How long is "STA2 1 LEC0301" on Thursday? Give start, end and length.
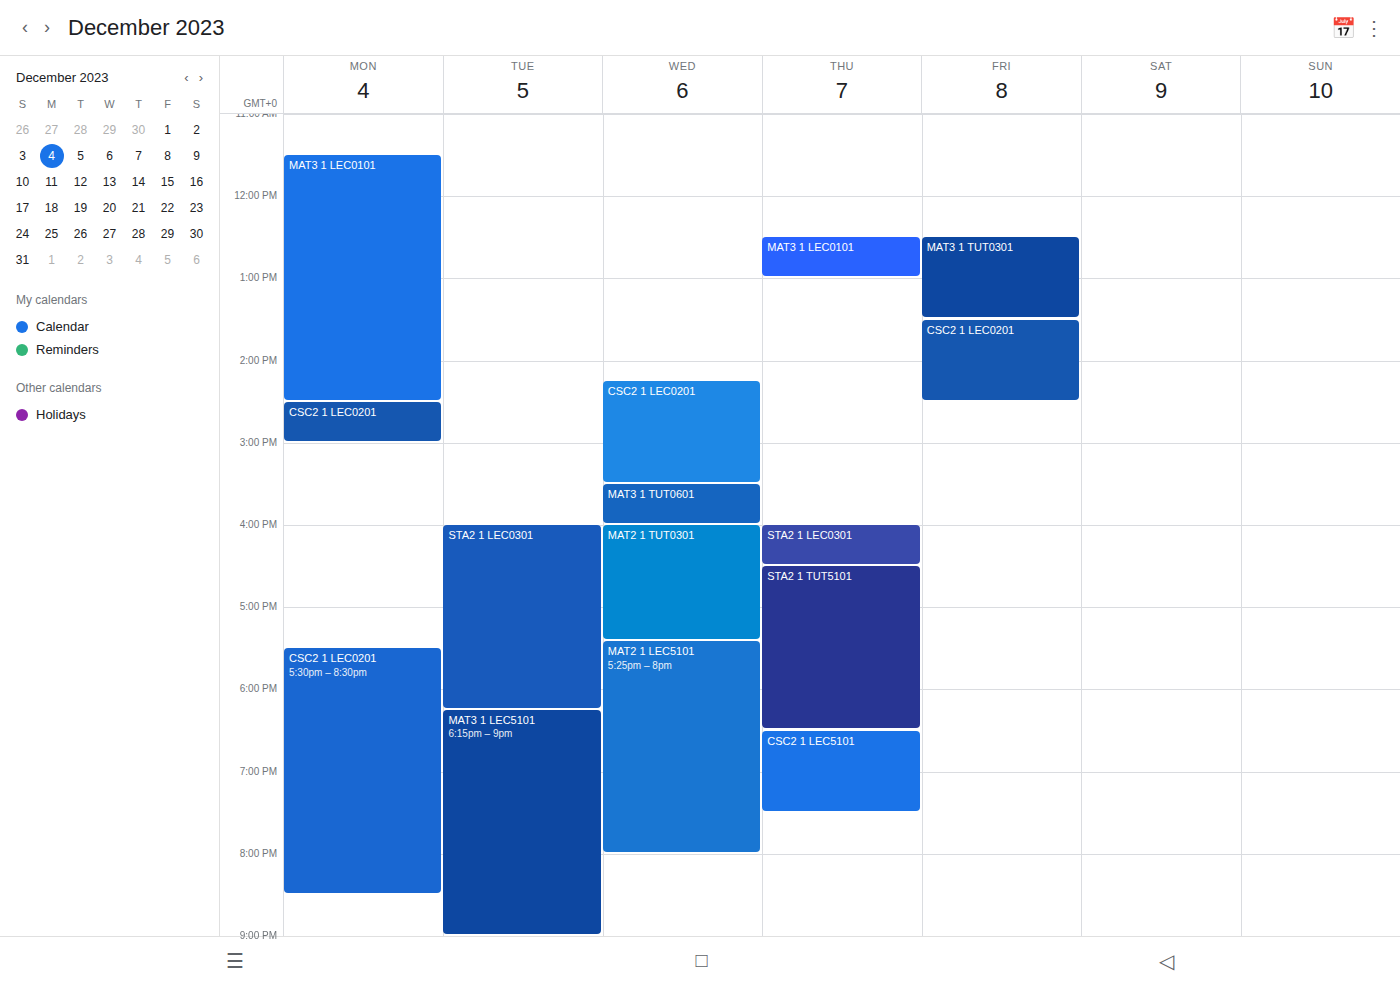
4:00 PM to 4:30 PM, 30 minutes